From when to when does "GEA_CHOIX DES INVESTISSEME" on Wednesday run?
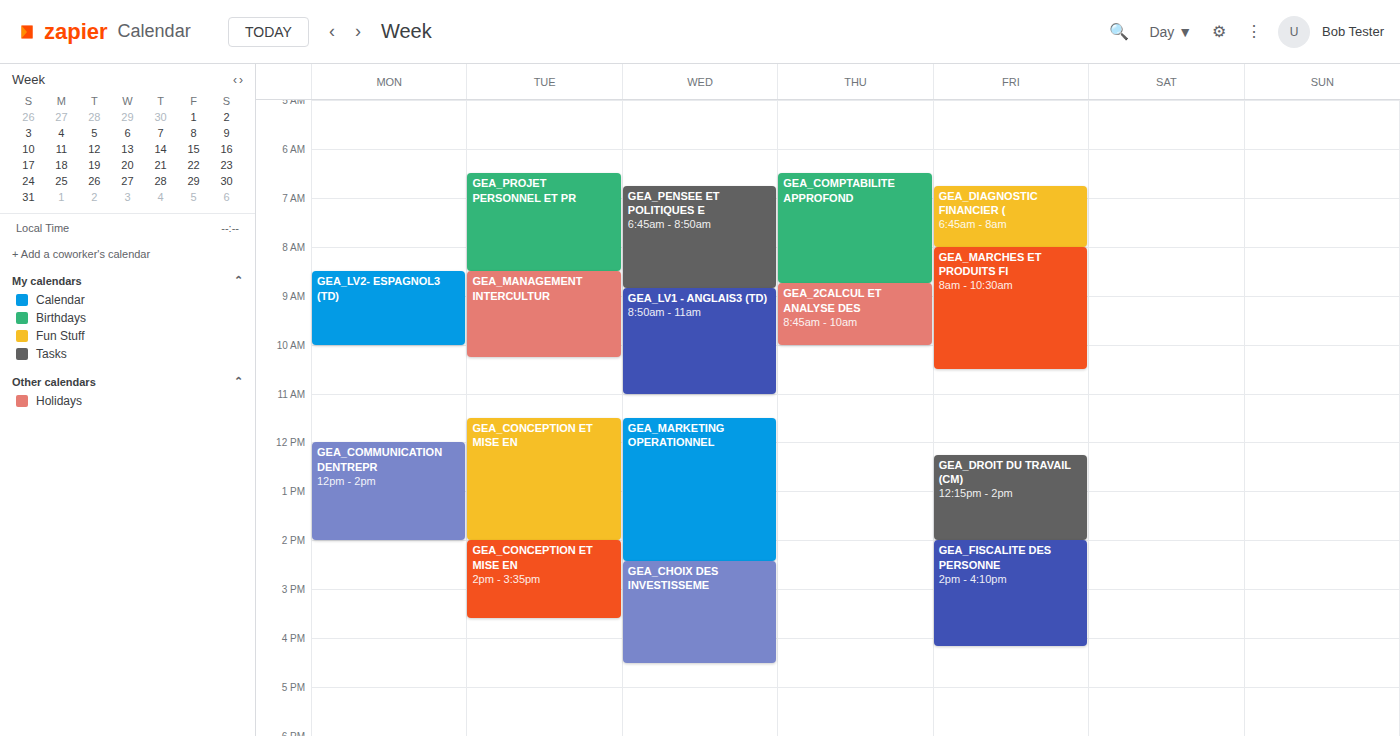
2:25 PM to 4:30 PM